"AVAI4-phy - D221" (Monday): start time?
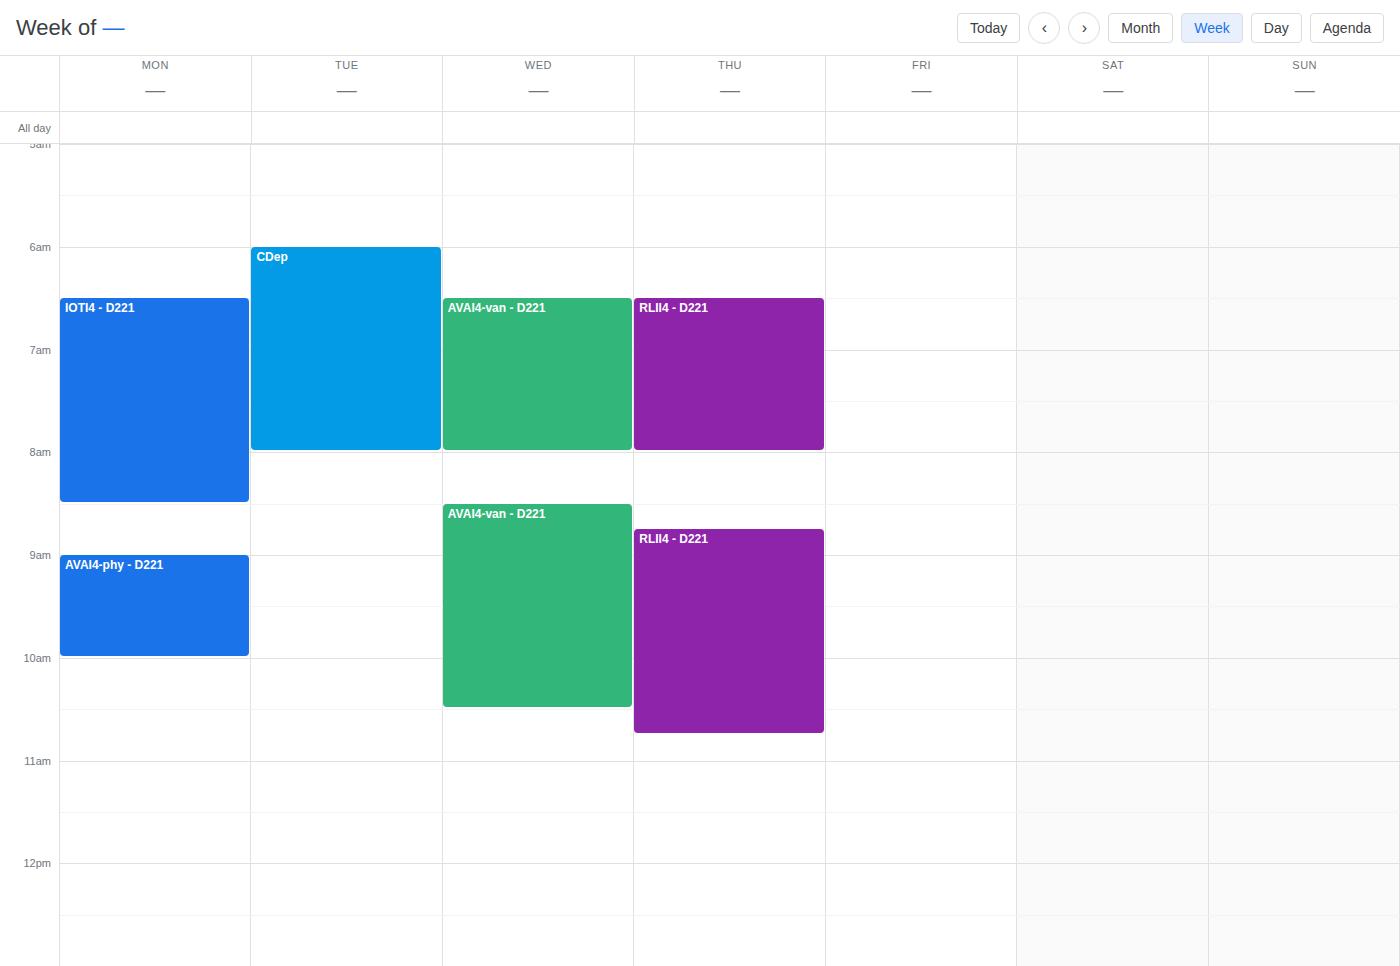
9:00 AM